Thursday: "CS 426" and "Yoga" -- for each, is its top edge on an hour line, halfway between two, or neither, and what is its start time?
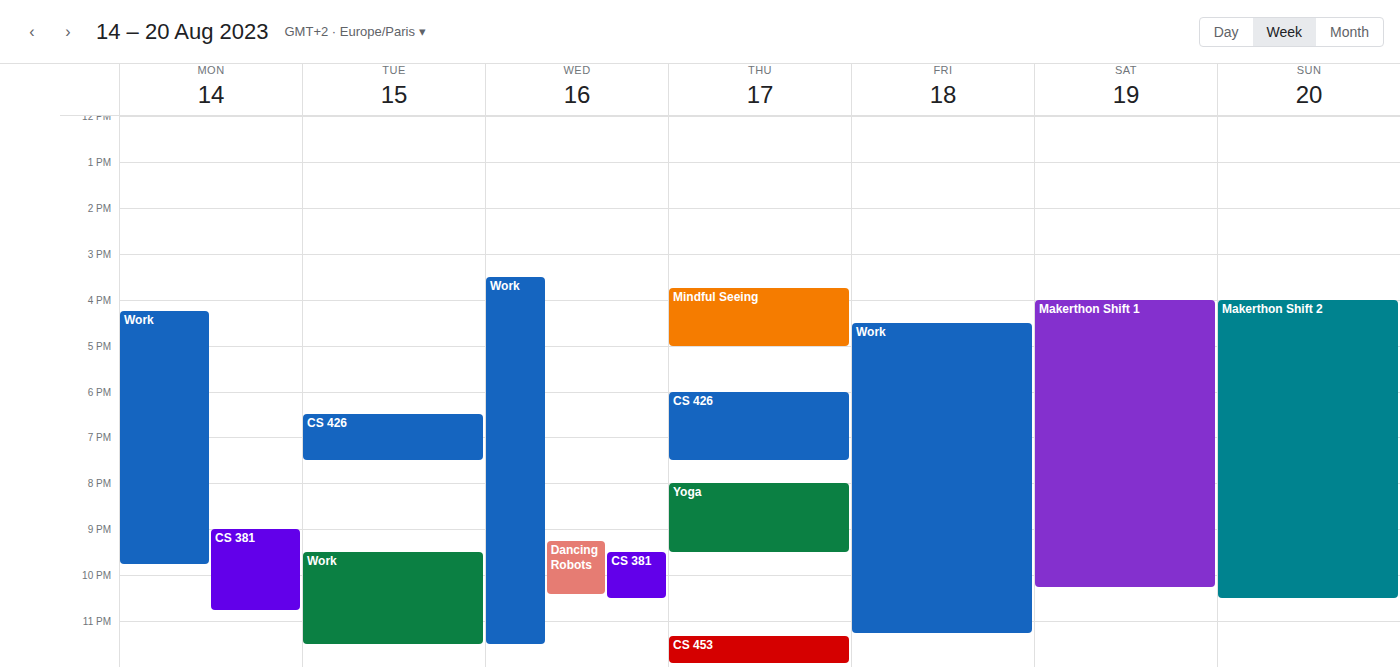
"CS 426": 6:00 PM, exactly on the 6 PM line. "Yoga": 8:00 PM, exactly on the 8 PM line.